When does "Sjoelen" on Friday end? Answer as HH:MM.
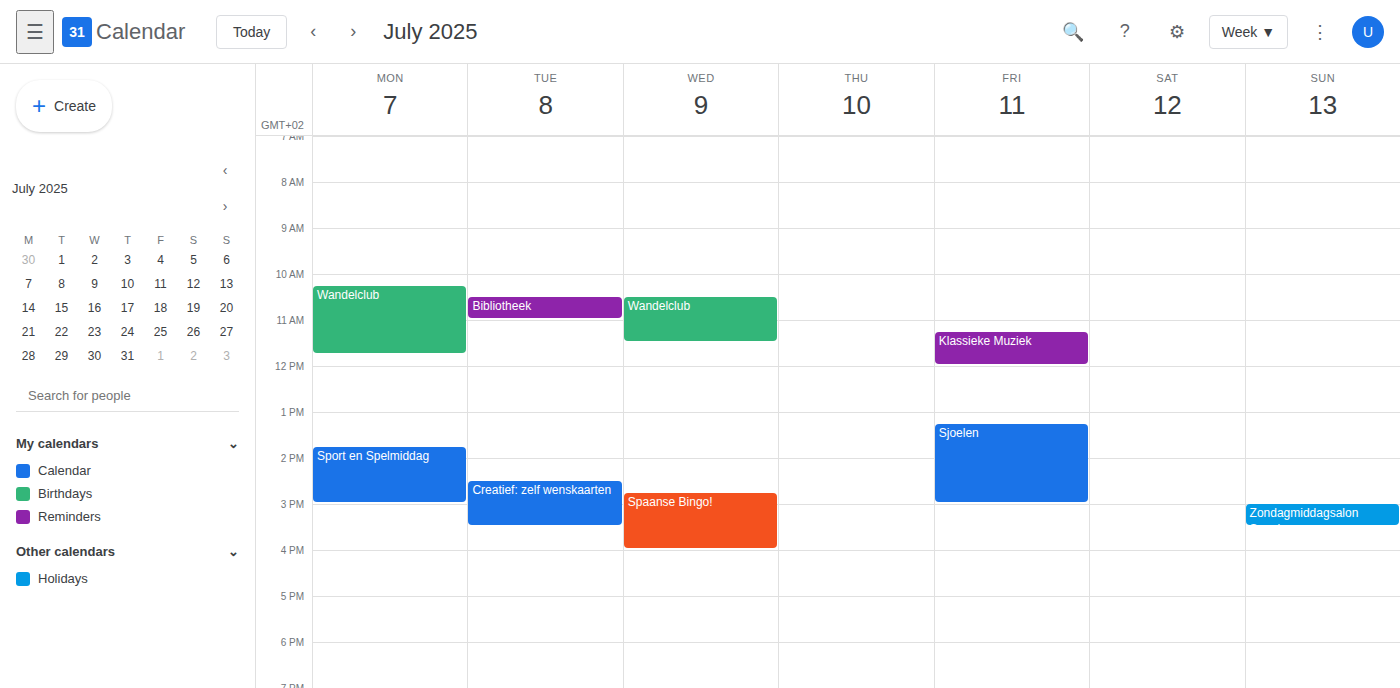
15:00